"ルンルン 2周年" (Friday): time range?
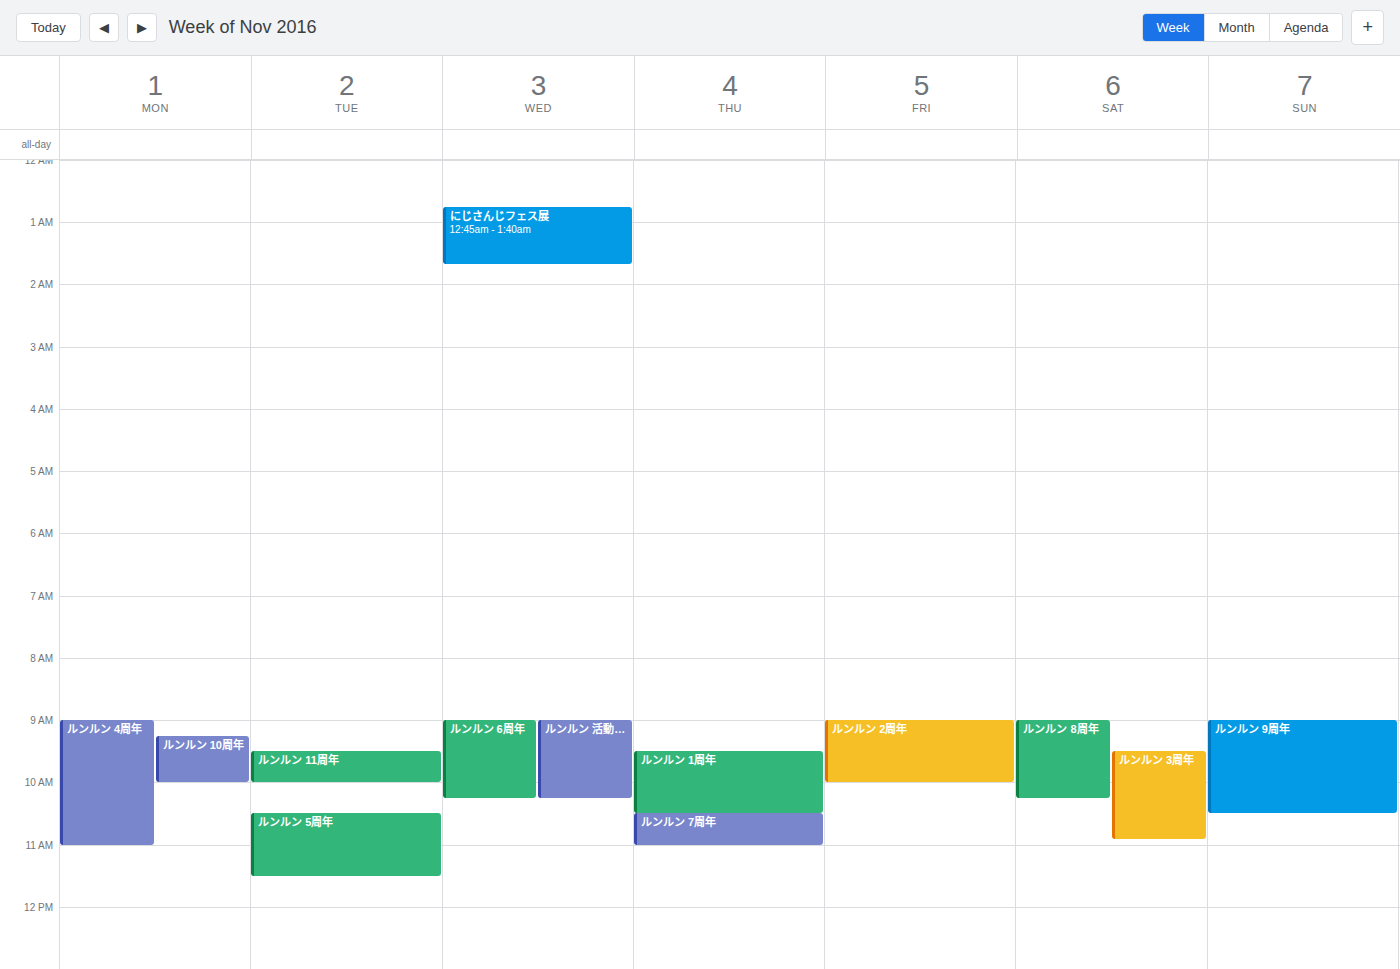
9:00 AM to 10:00 AM